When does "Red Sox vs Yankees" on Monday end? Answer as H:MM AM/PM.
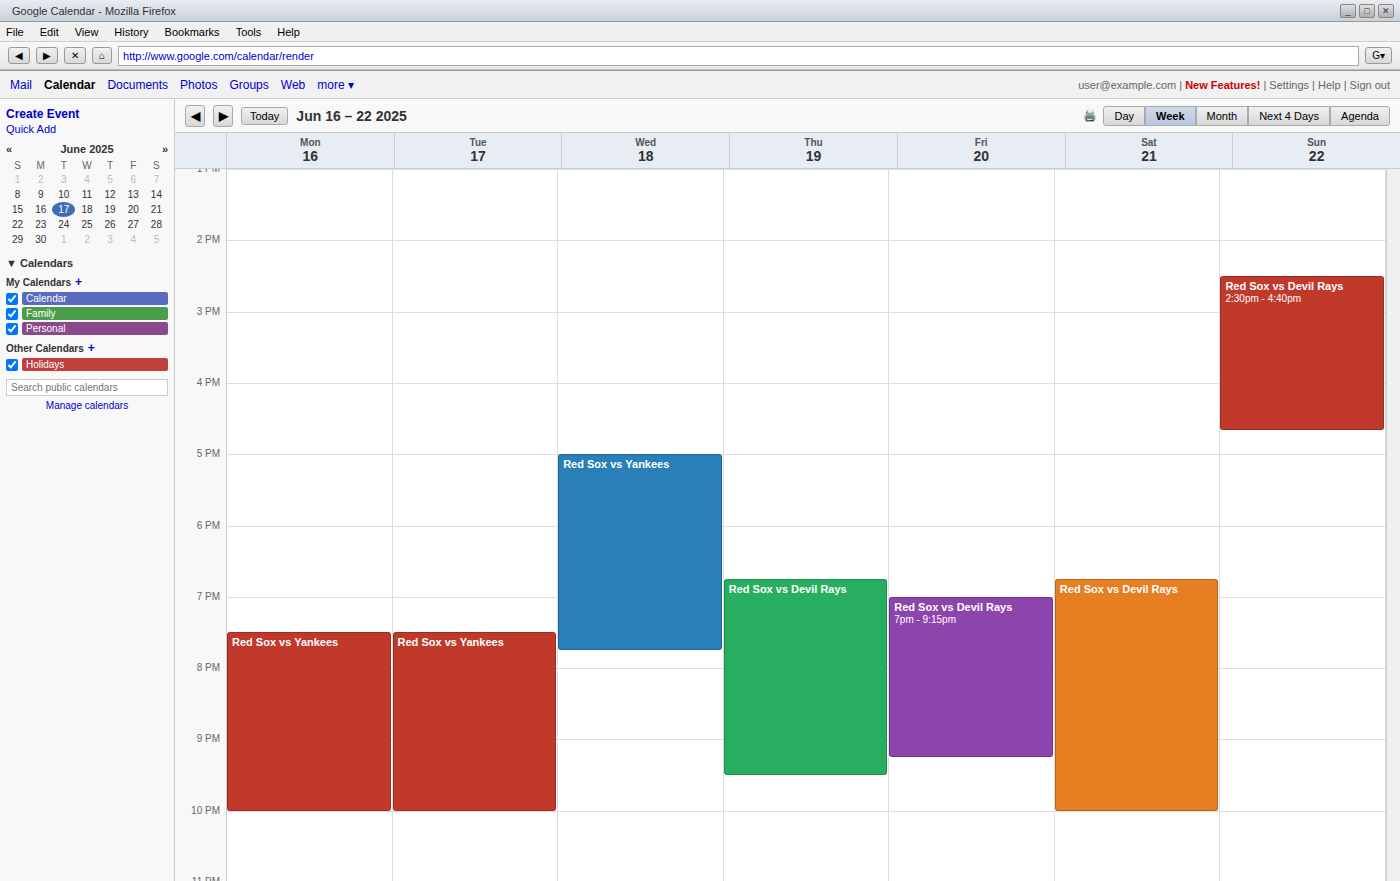
10:00 PM